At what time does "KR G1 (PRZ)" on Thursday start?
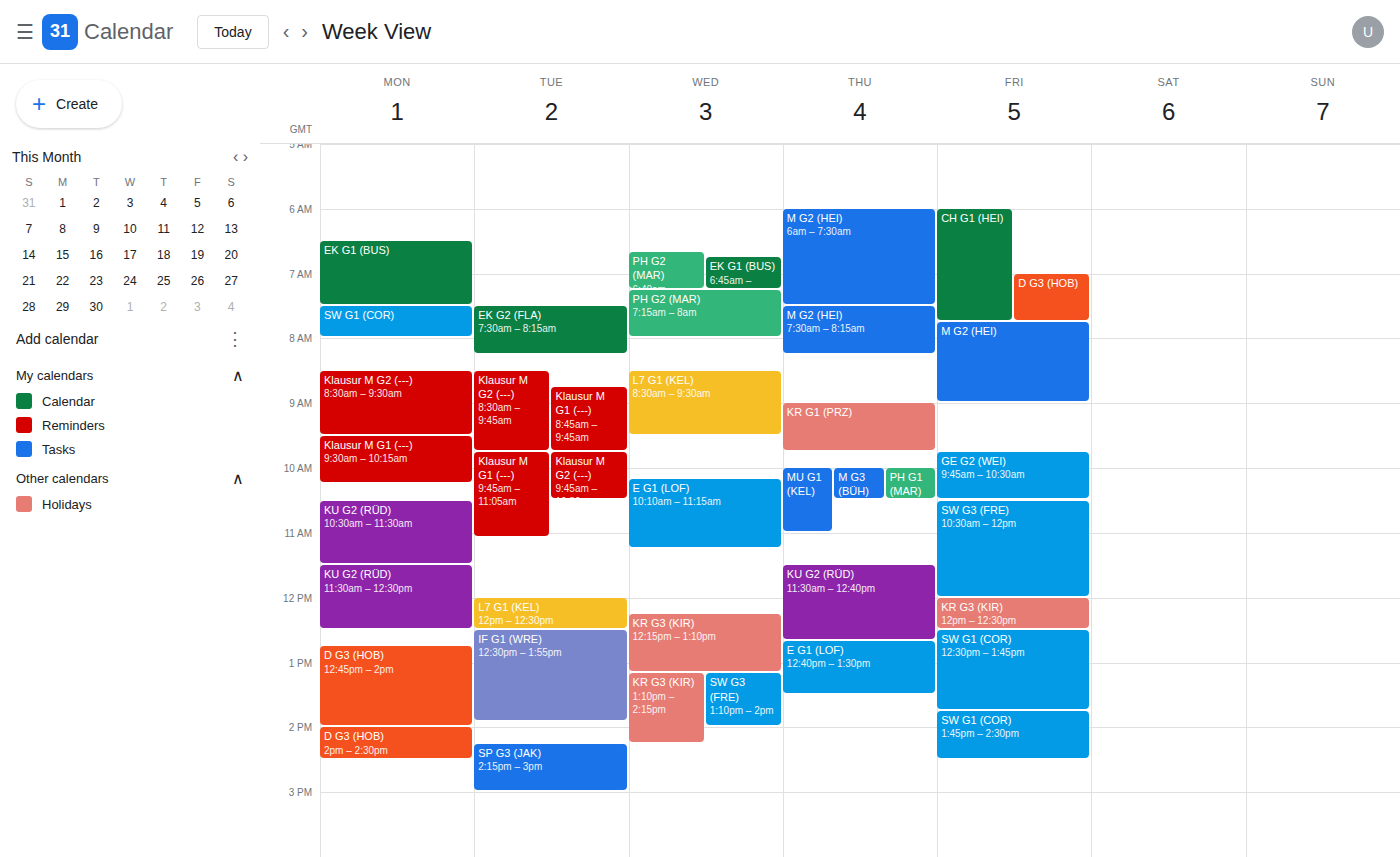
9:00 AM